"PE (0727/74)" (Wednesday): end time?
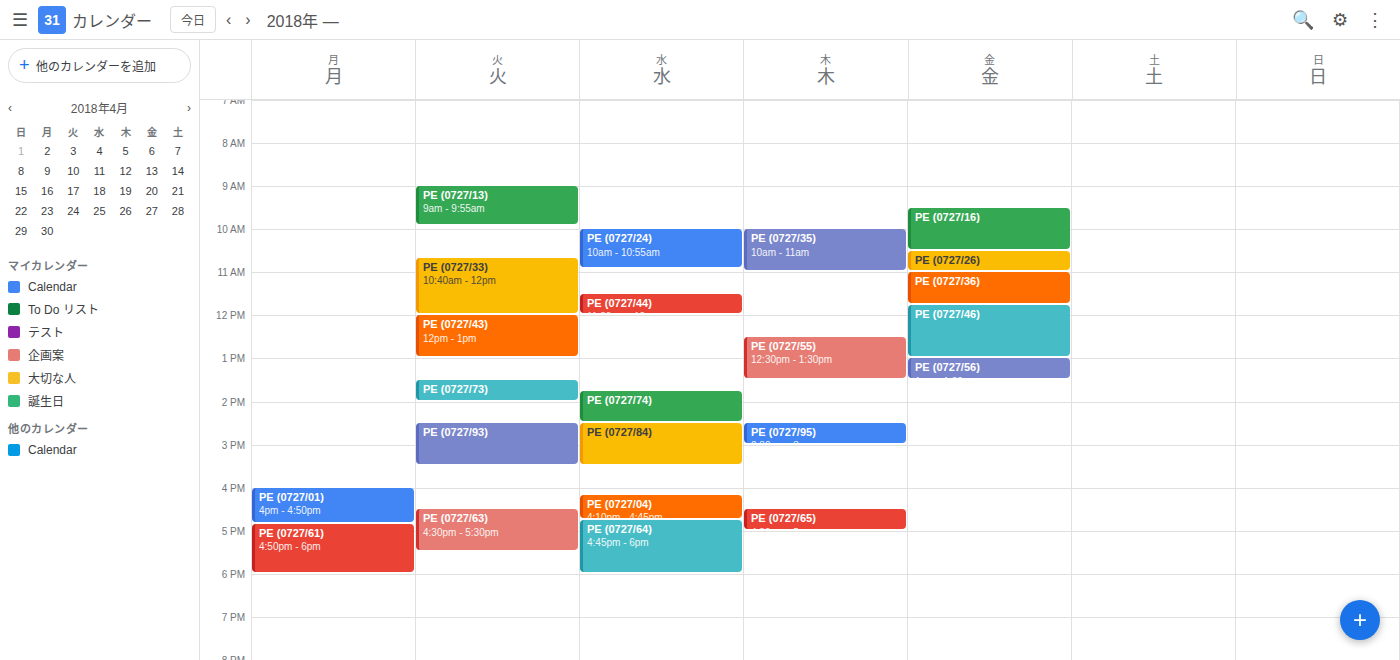
14:30